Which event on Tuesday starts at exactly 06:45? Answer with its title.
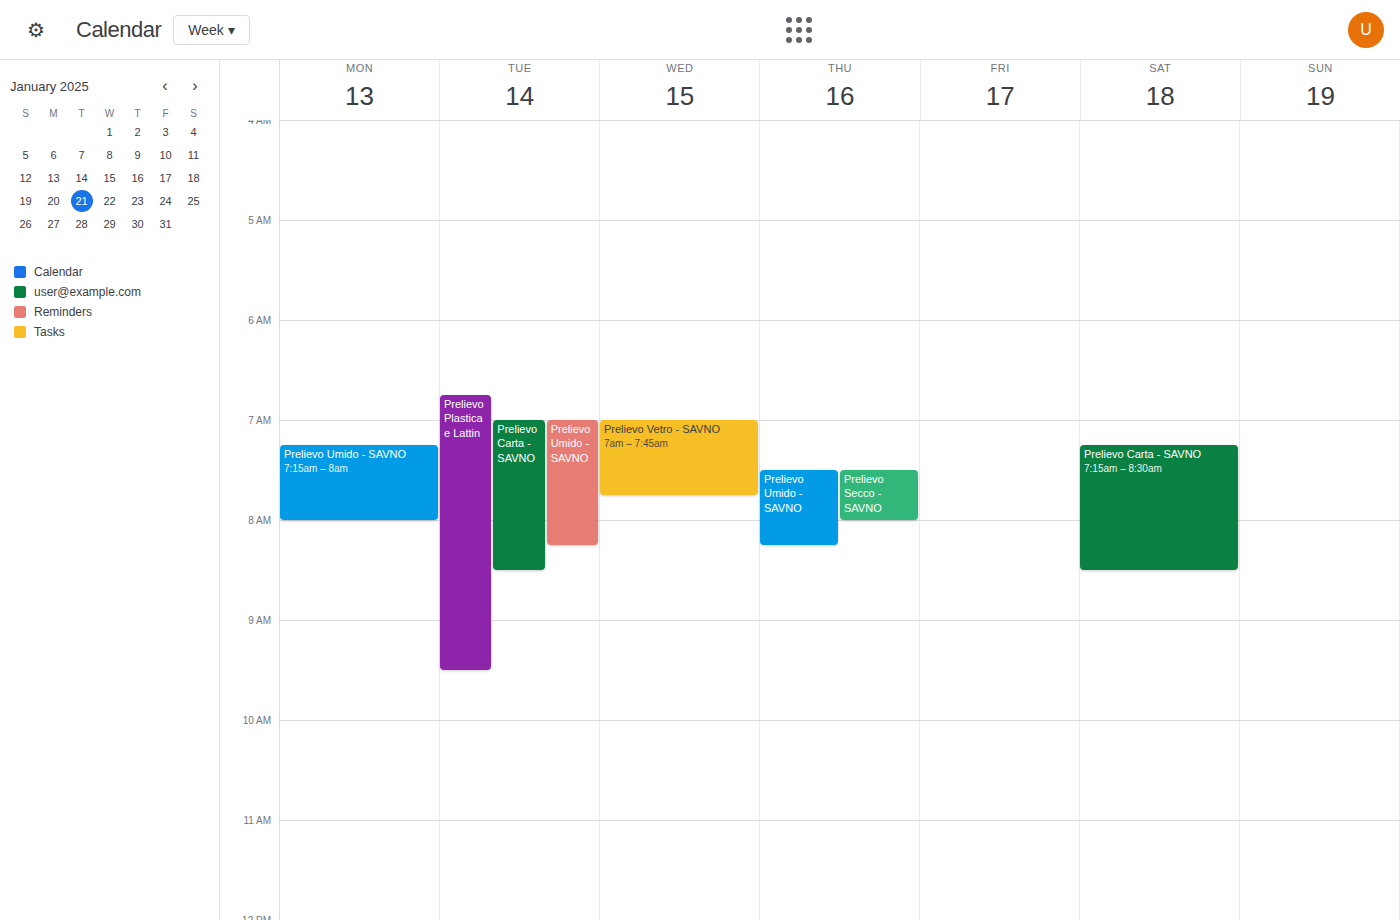
"Prelievo Plastica e Lattin"